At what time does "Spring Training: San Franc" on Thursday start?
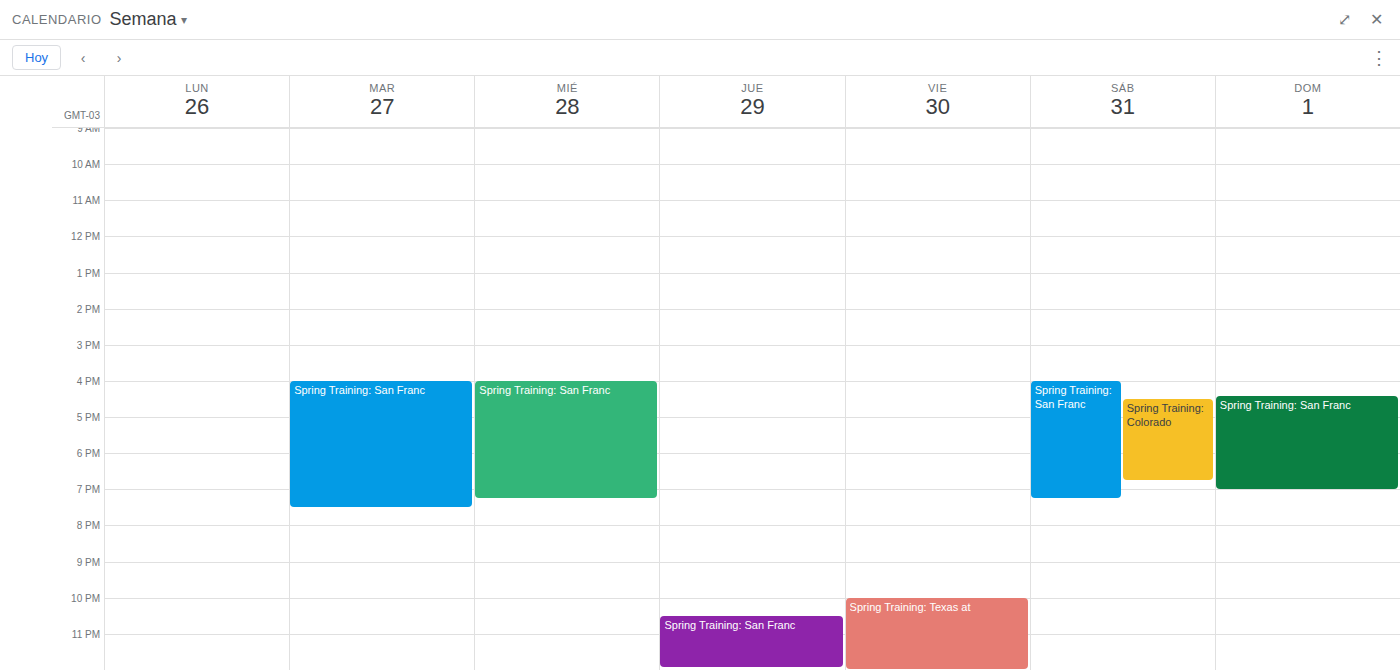
10:30 PM